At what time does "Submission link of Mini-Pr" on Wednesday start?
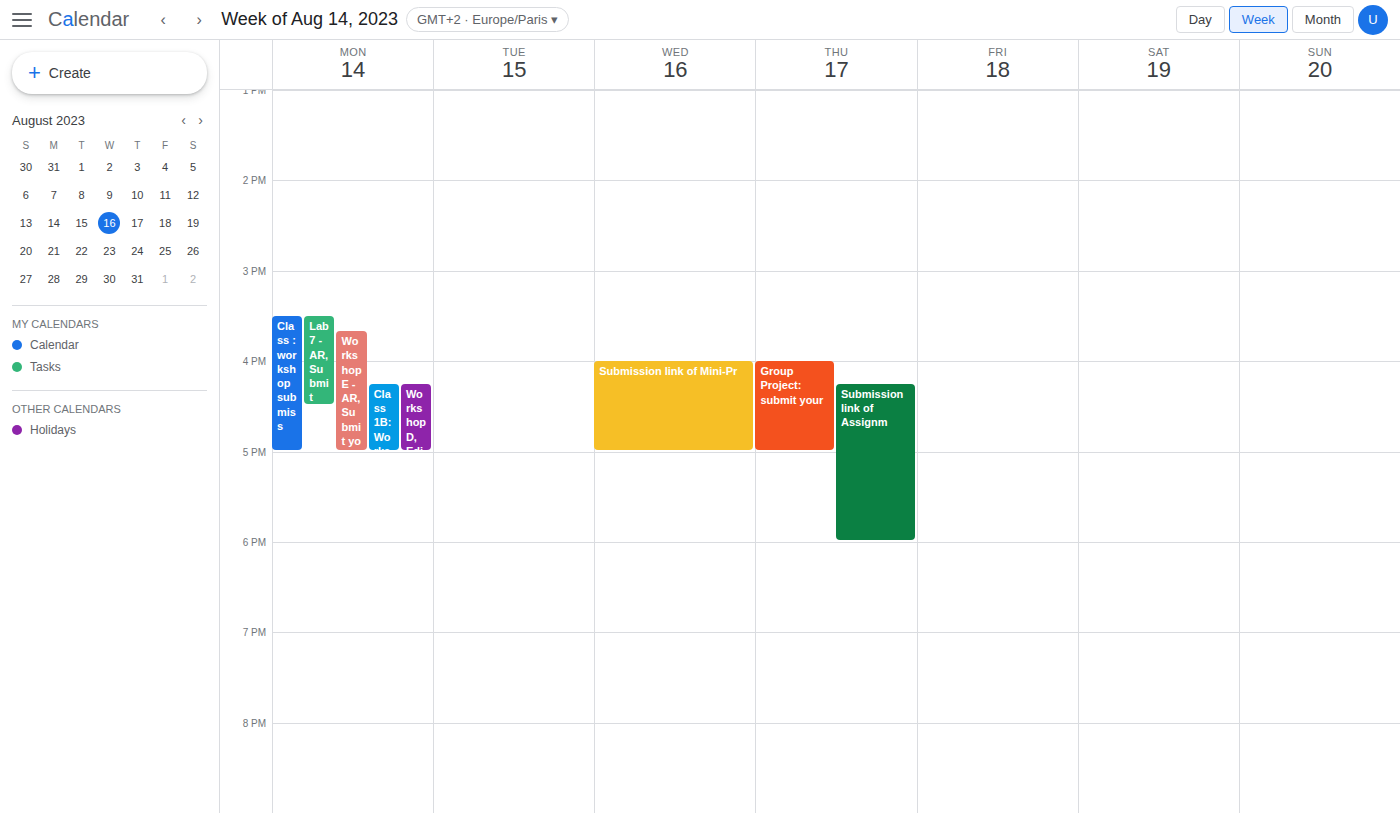
4:00 PM